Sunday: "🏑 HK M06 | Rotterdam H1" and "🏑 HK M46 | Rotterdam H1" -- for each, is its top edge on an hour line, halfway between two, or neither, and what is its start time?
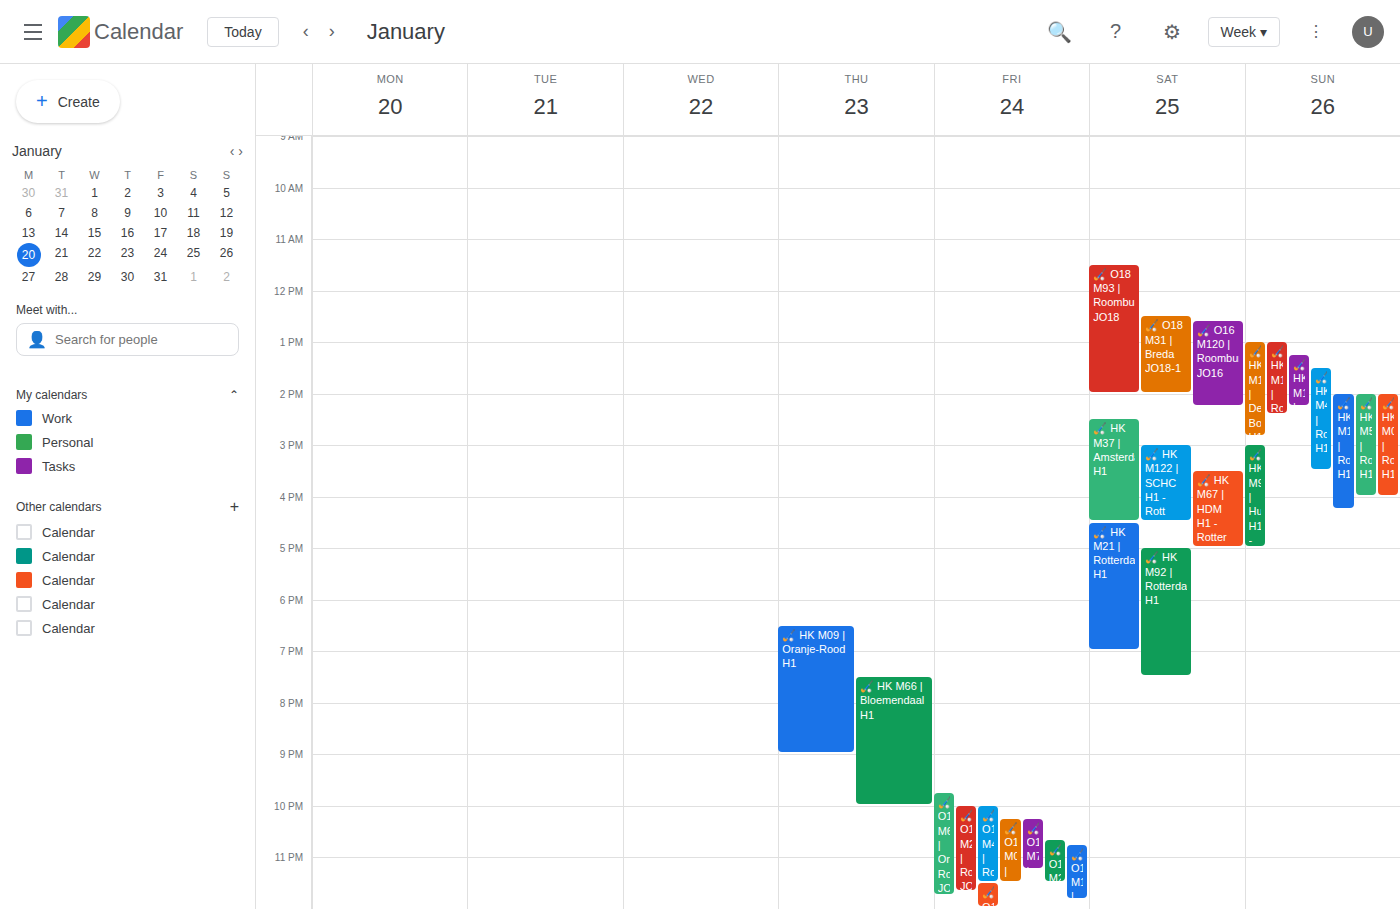
"🏑 HK M06 | Rotterdam H1": 2:00 PM, exactly on the 2 PM line. "🏑 HK M46 | Rotterdam H1": 1:30 PM, halfway between the 1 PM and 2 PM lines.